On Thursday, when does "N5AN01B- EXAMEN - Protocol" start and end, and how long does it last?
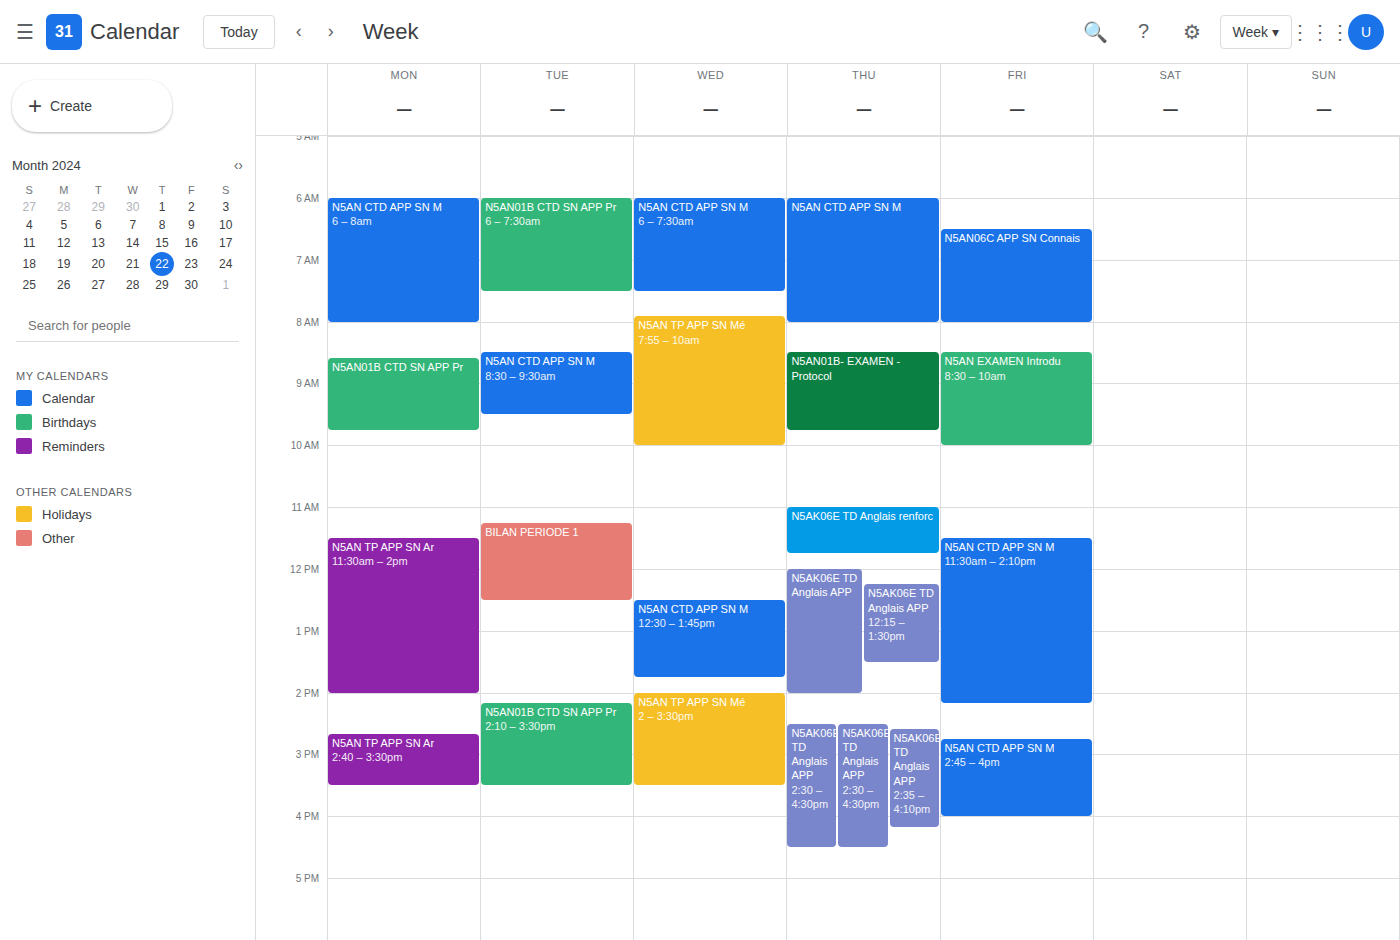
8:30 AM to 9:45 AM, 1 hour 15 minutes